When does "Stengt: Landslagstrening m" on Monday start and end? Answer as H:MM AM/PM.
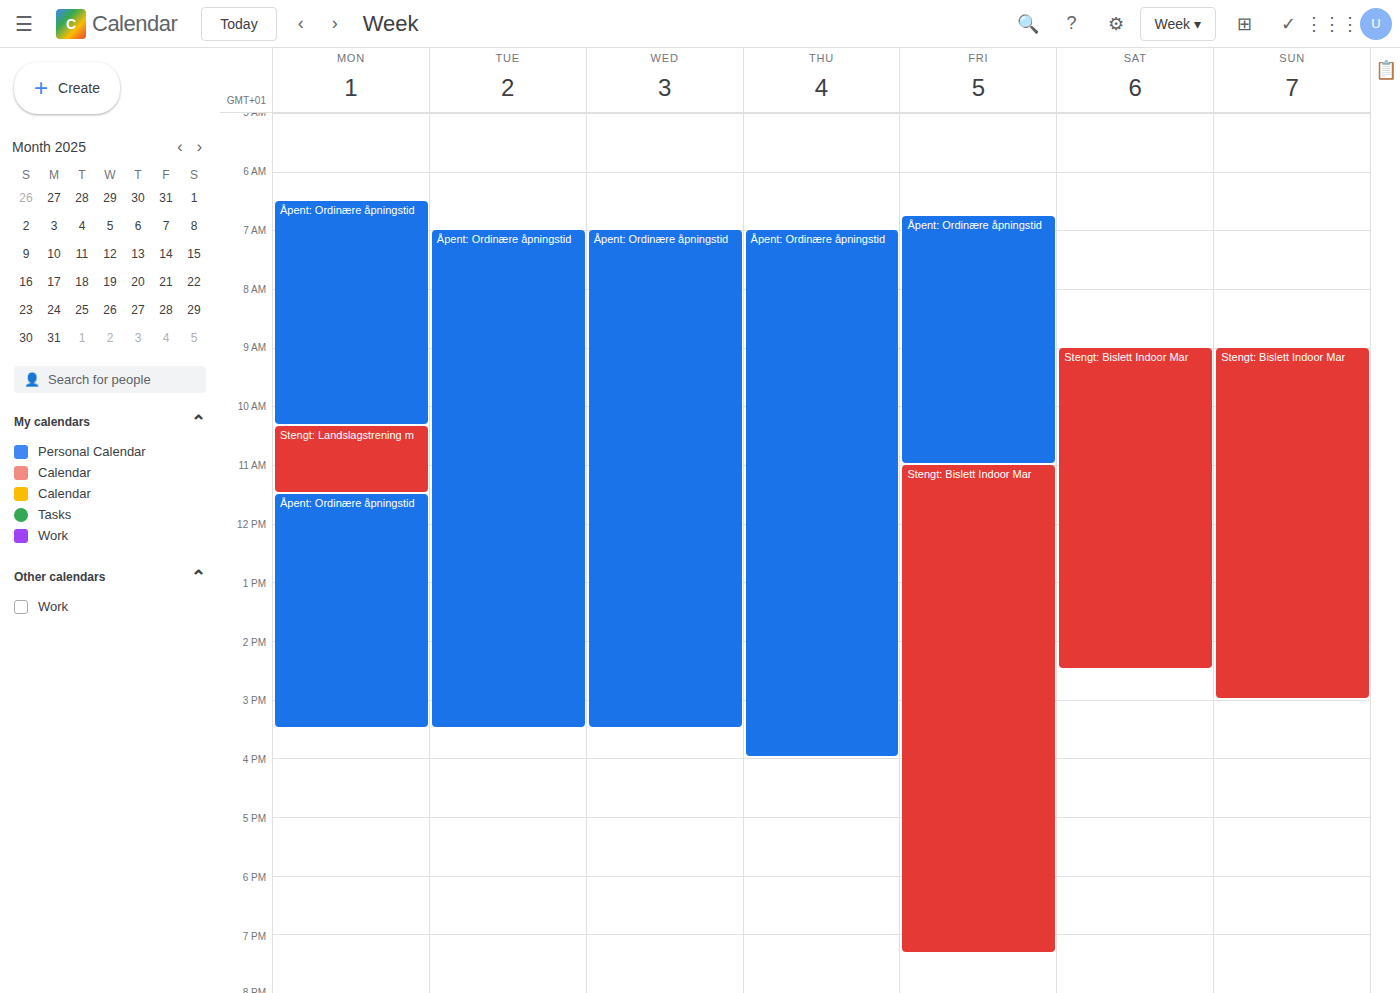
10:20 AM to 11:30 AM